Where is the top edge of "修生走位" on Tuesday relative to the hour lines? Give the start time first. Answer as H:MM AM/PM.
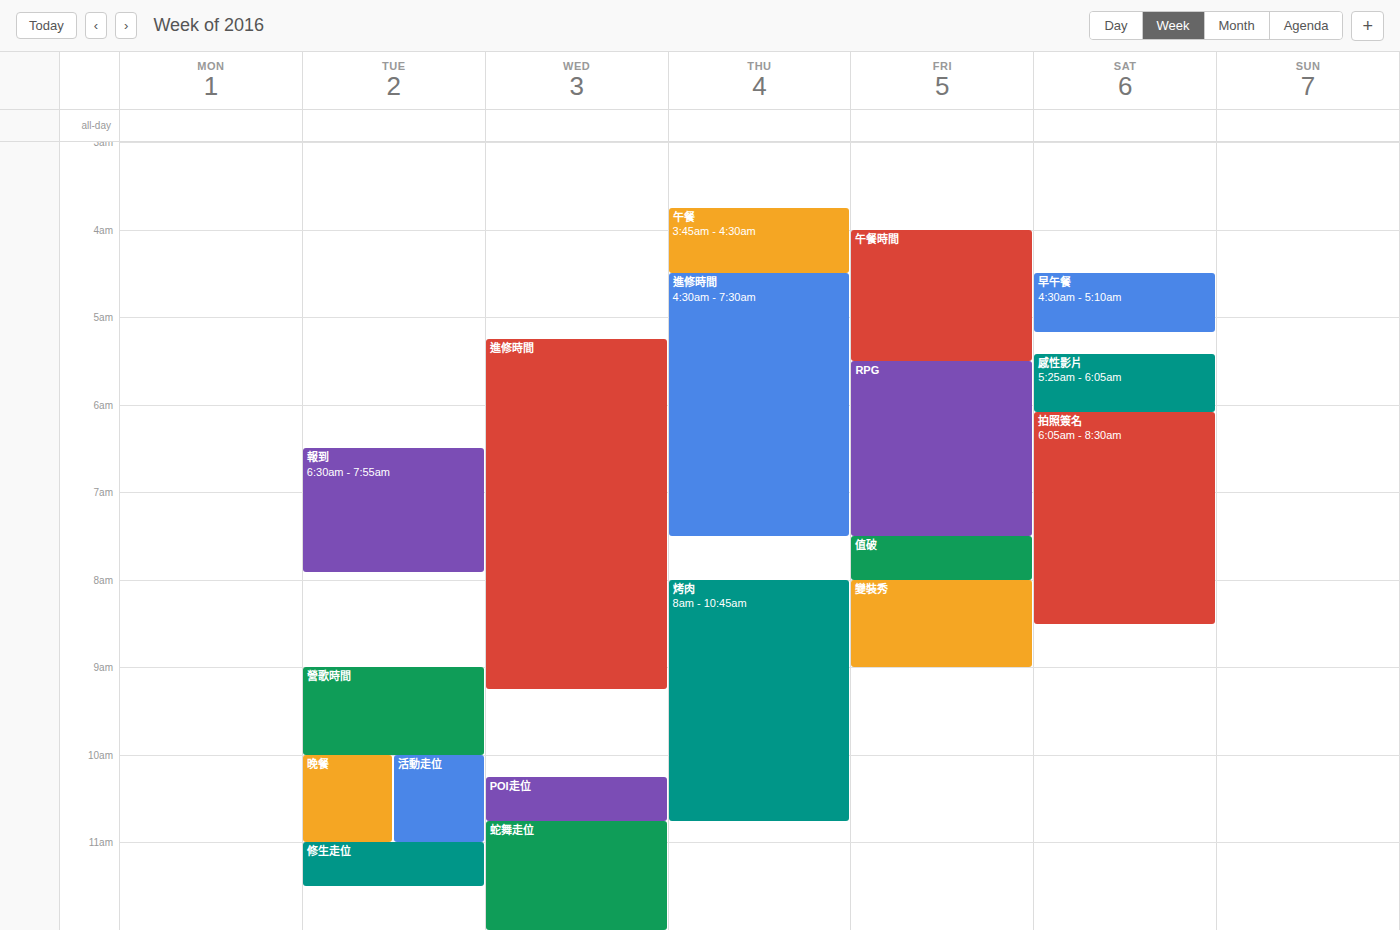
11:00 AM -- exactly on the 11 AM line.